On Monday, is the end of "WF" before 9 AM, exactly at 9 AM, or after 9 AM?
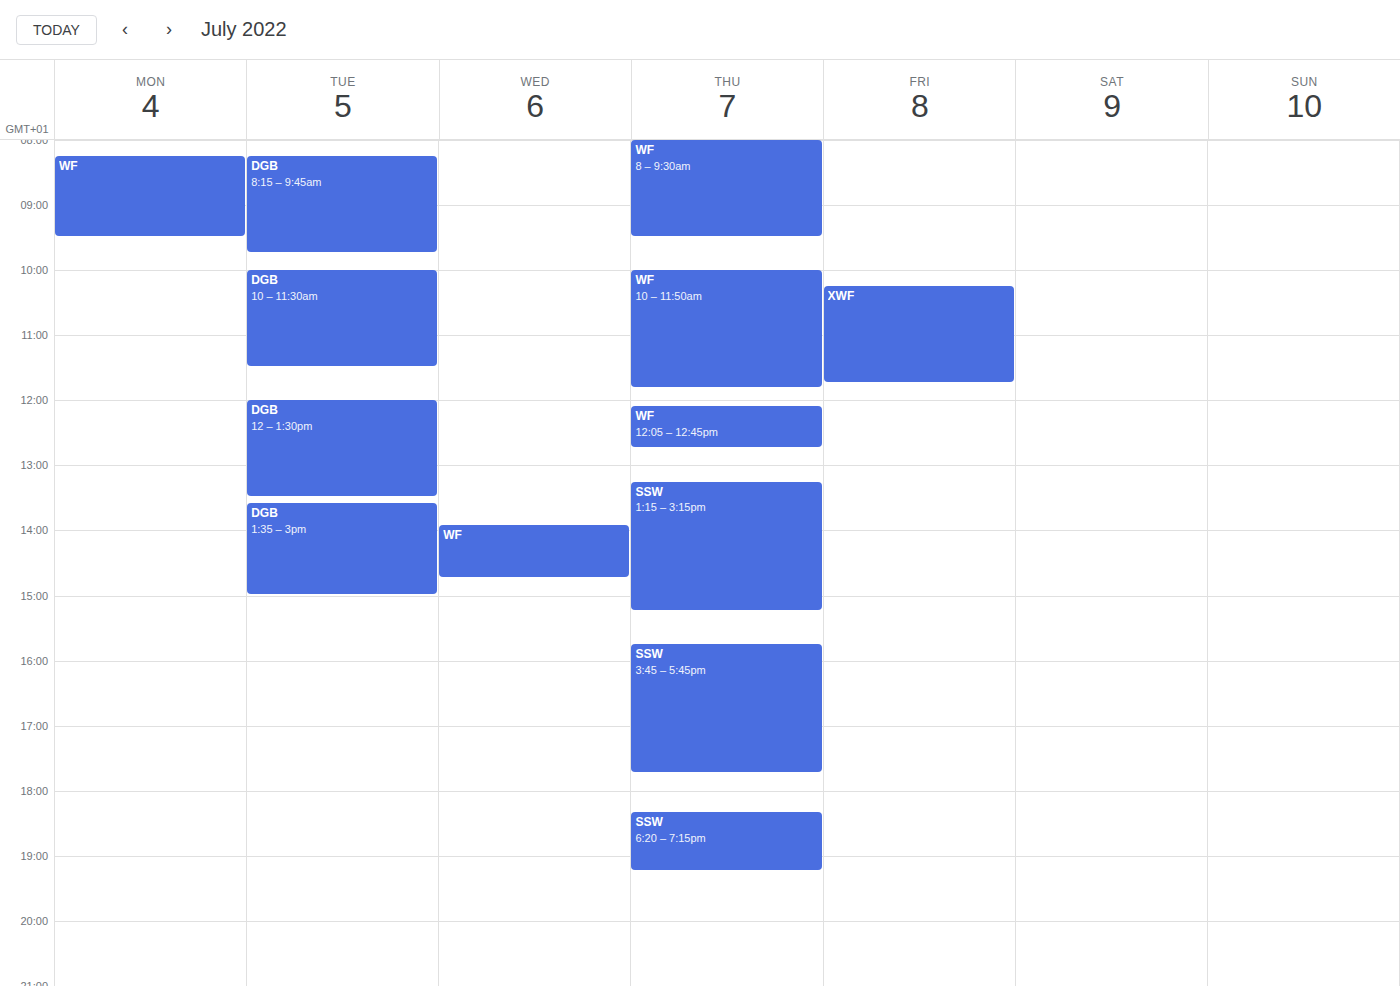
9:30 AM -- after 9 AM, 30 minutes below the 9 AM line.